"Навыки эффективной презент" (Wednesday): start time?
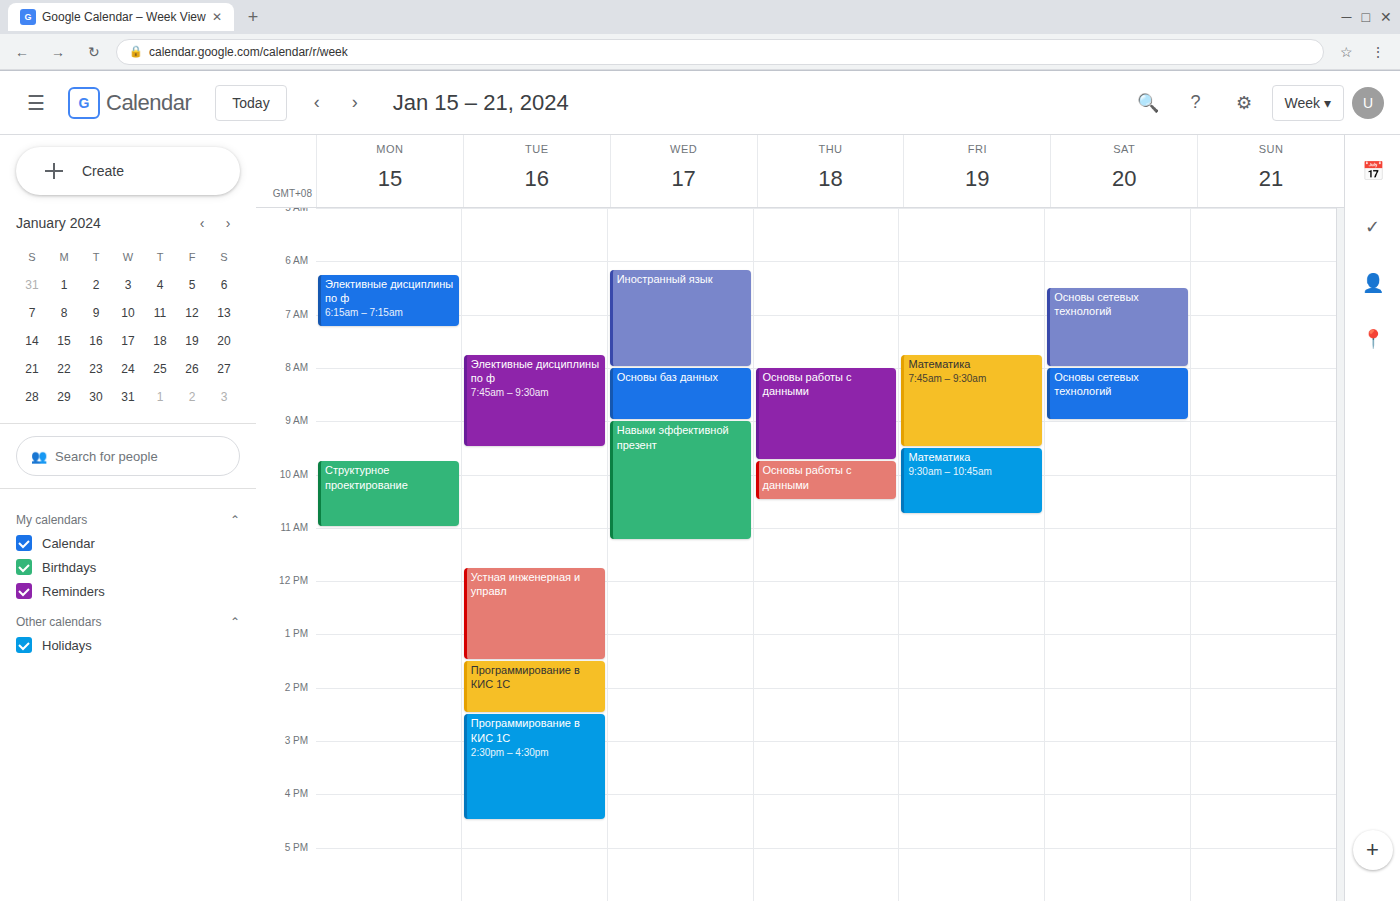
9:00 AM